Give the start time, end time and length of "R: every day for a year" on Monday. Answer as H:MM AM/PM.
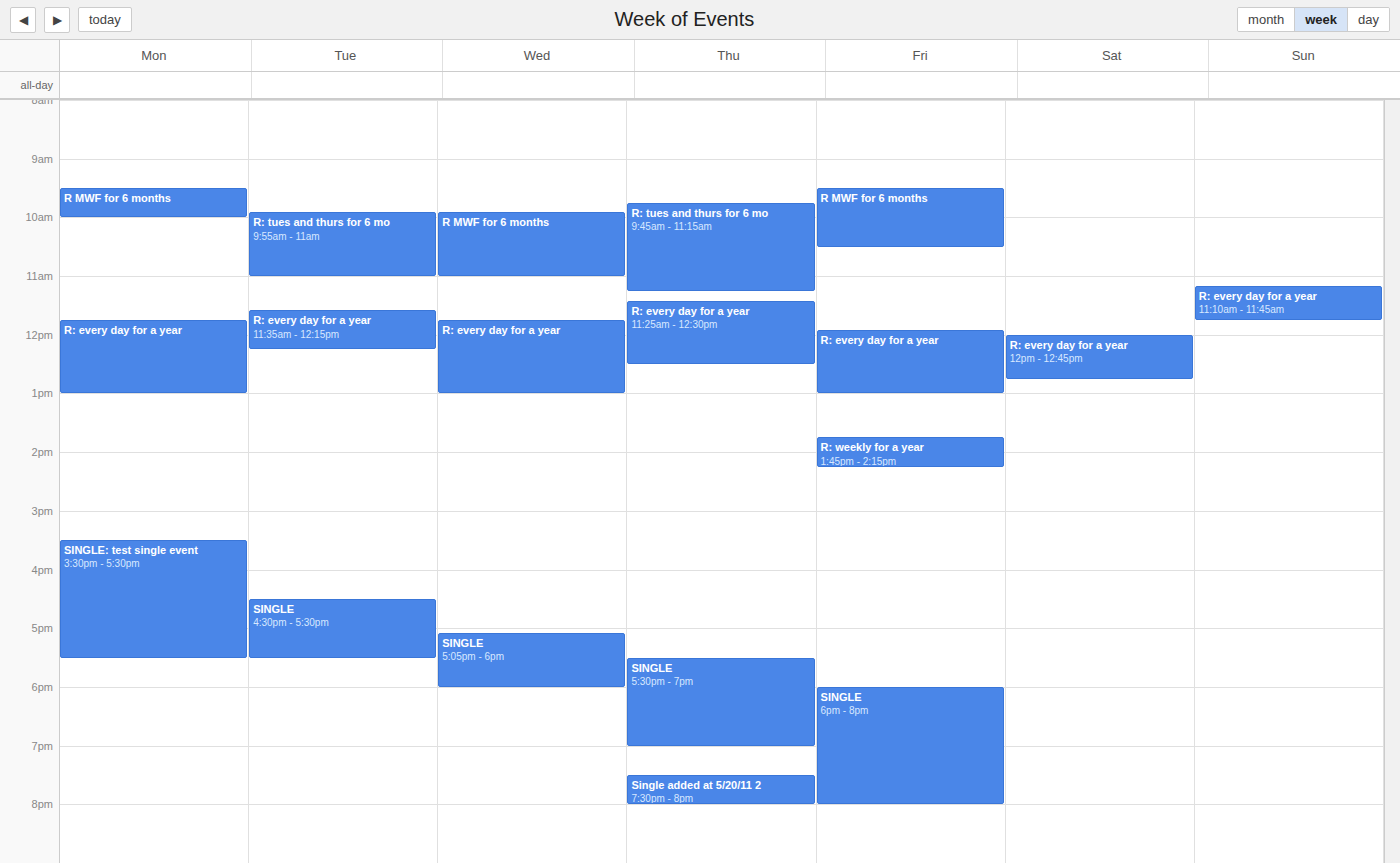
11:45 AM to 1:00 PM, 1 hour 15 minutes